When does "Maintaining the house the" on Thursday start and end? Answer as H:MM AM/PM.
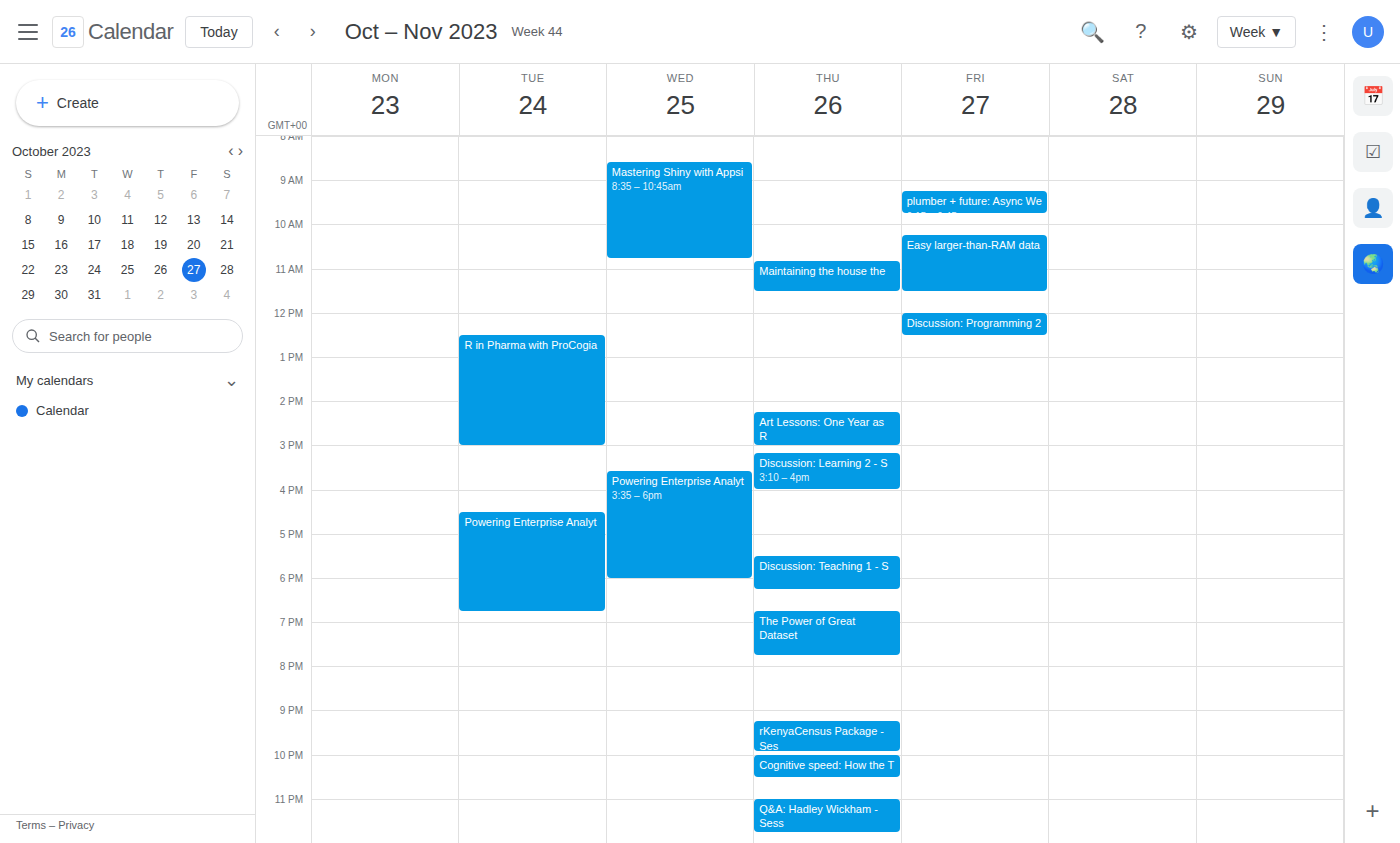
10:50 AM to 11:30 AM